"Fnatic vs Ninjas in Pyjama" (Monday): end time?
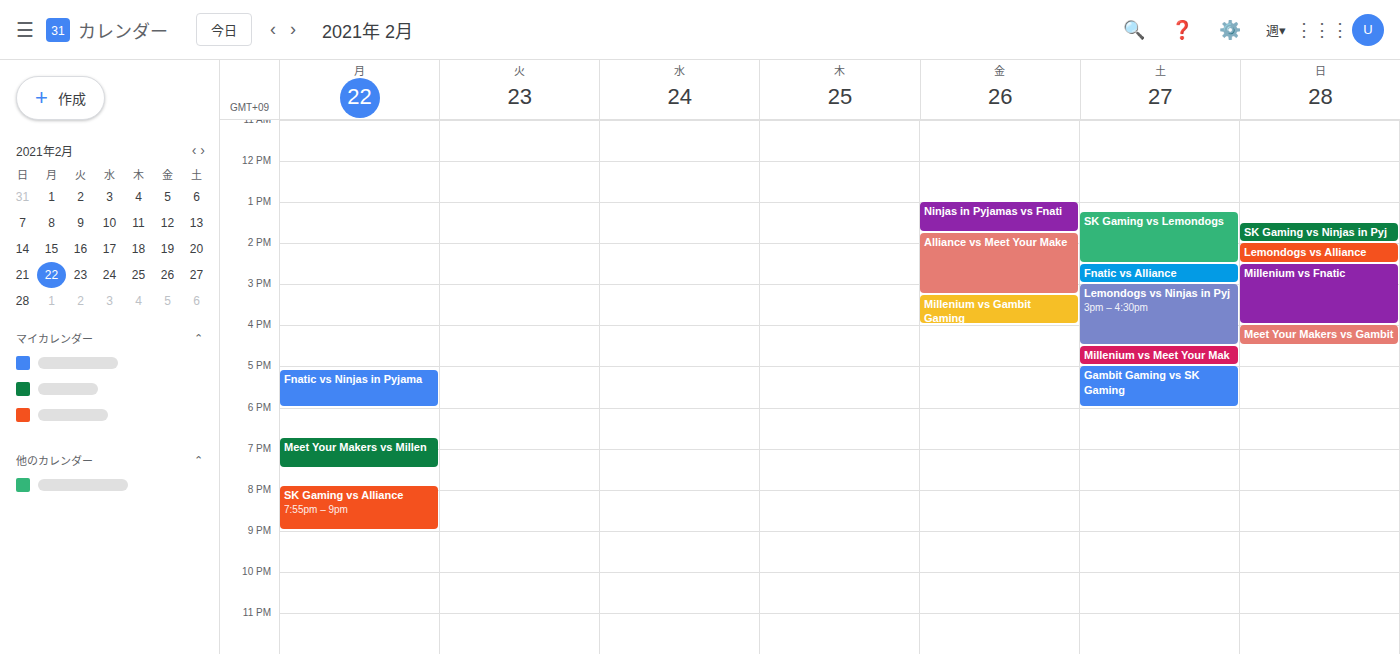
6:00 PM